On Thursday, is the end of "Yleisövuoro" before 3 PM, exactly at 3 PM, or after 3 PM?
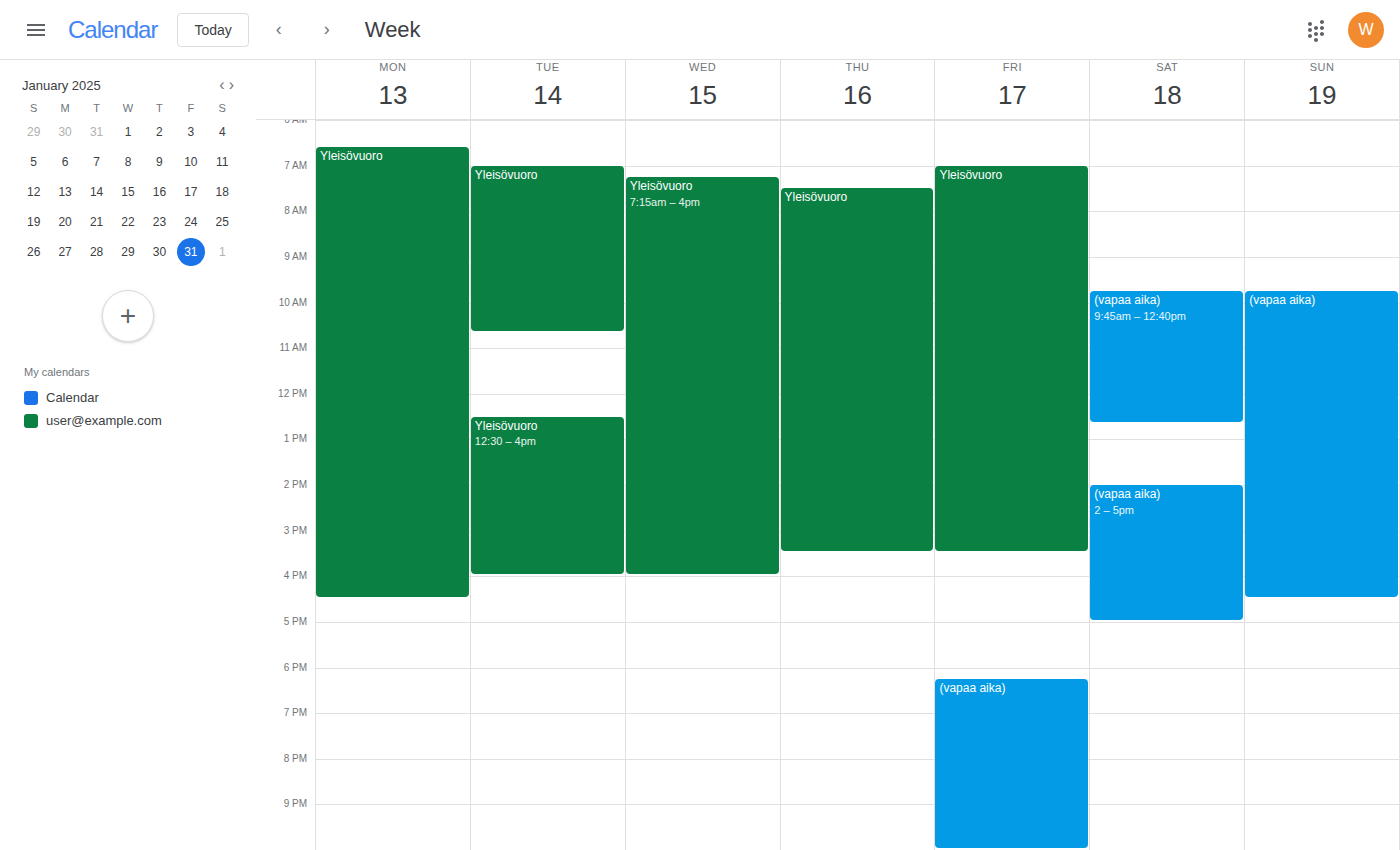
3:30 PM -- after 3 PM, 30 minutes below the 3 PM line.